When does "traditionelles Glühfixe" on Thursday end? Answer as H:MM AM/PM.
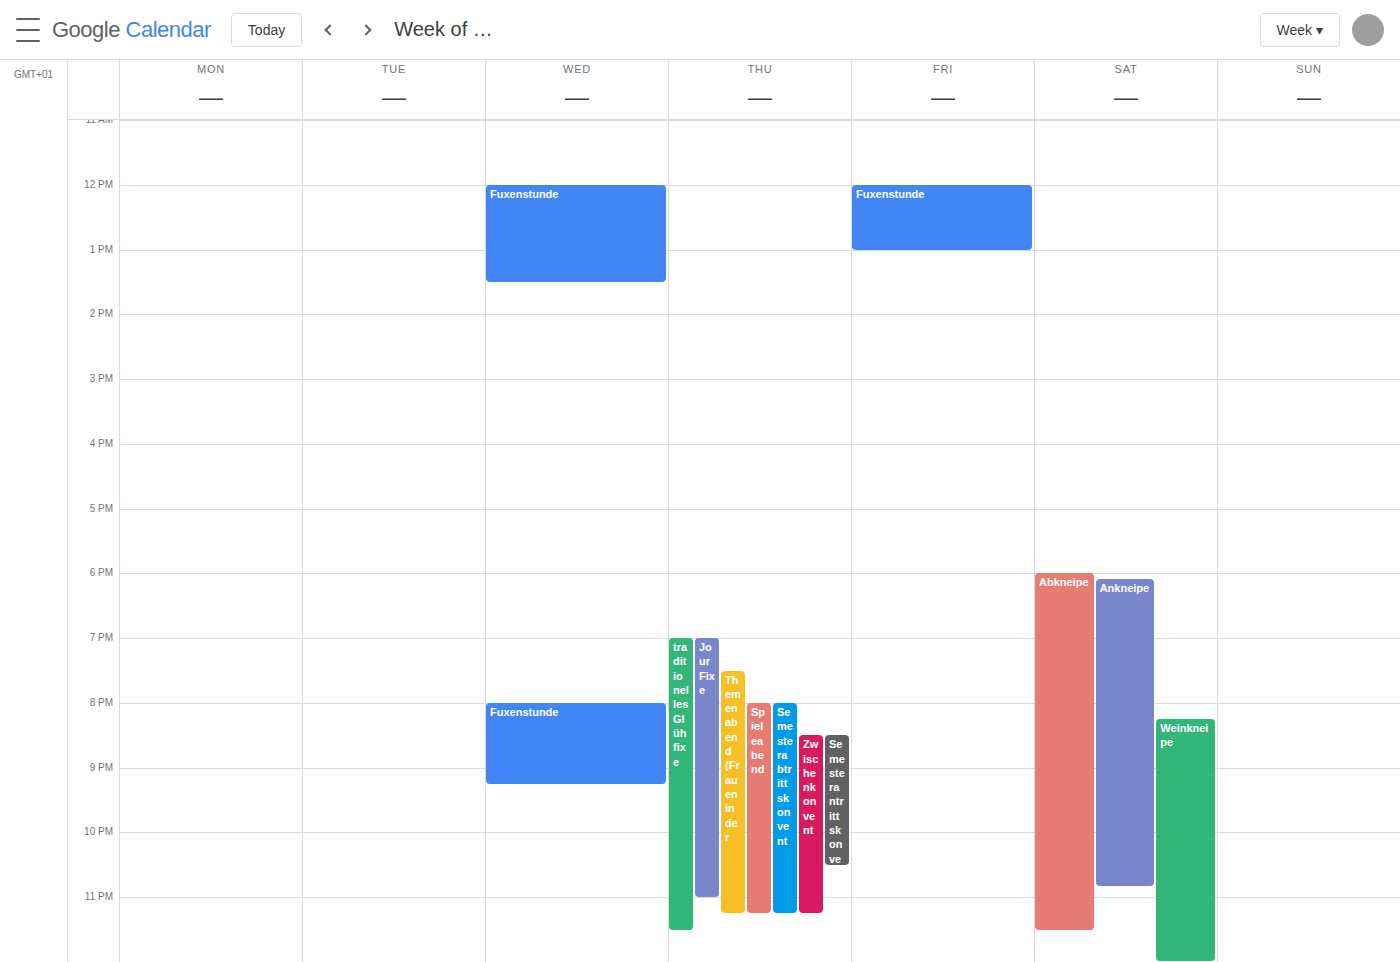
11:30 PM